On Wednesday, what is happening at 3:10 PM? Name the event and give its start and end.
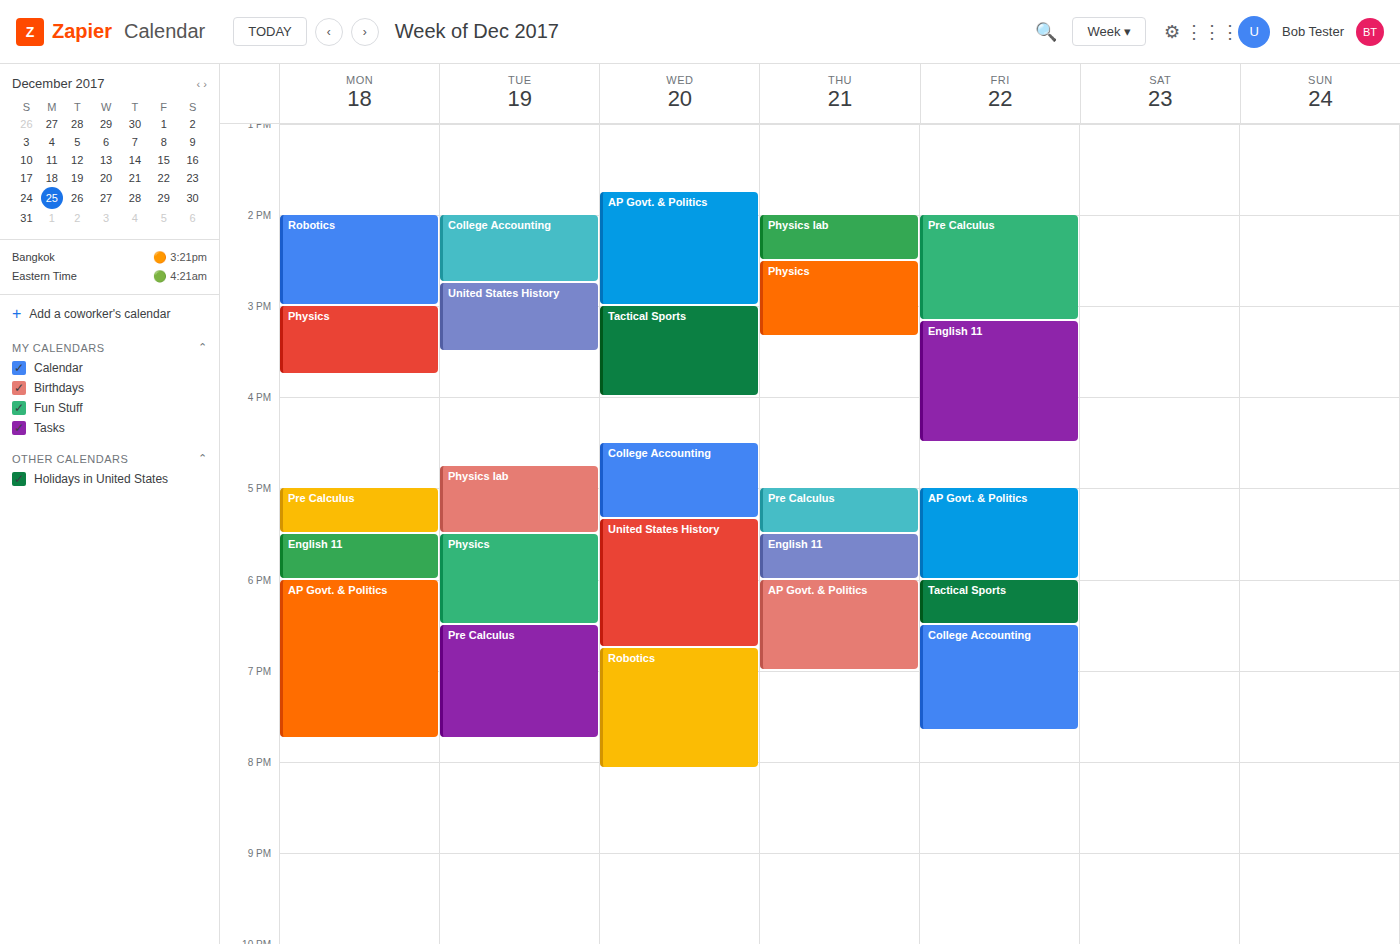
"Tactical Sports", 3:00 PM to 4:00 PM